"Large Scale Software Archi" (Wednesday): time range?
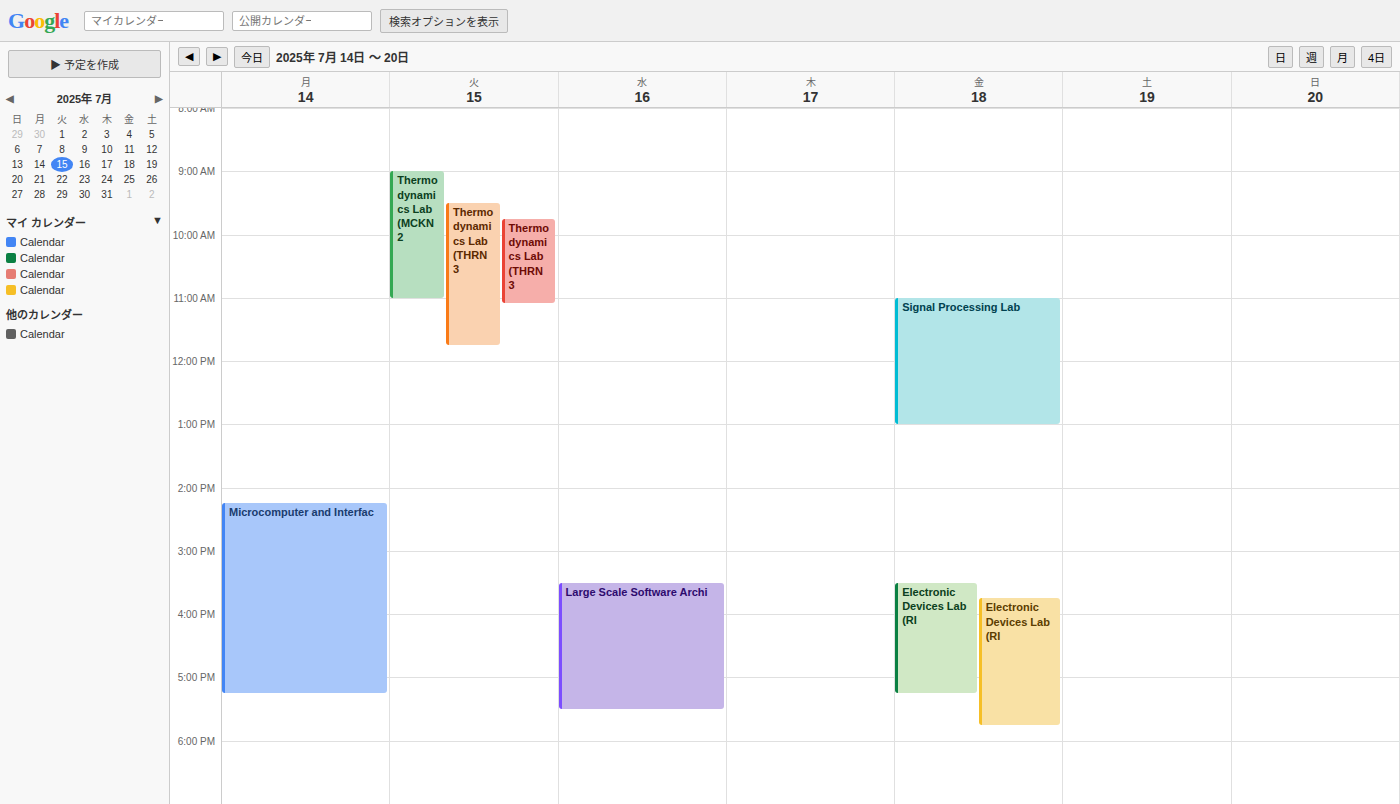
3:30 PM to 5:30 PM